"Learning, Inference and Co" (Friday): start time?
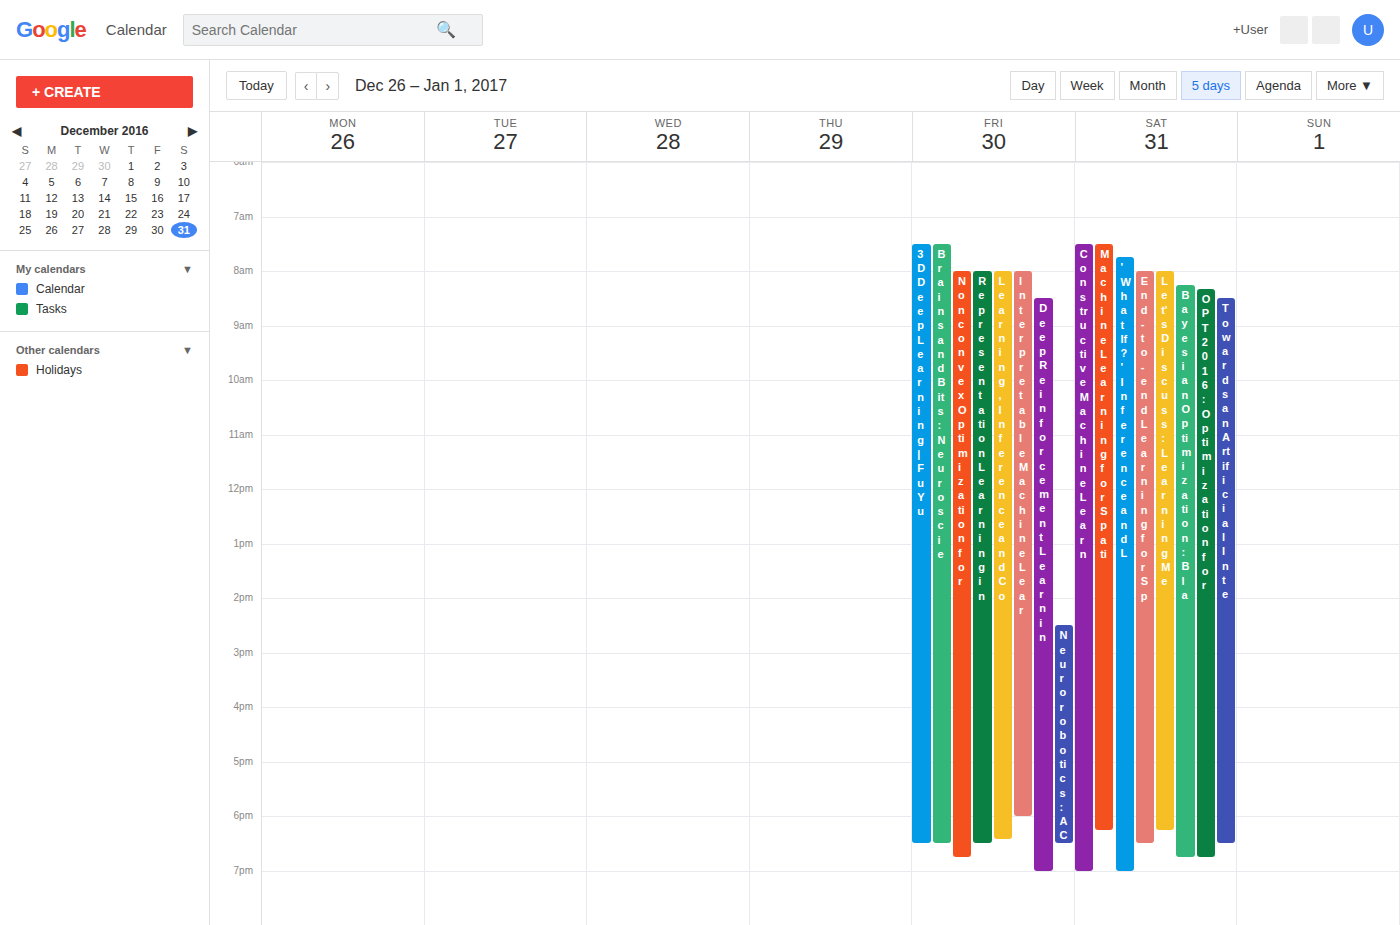
8:00 AM